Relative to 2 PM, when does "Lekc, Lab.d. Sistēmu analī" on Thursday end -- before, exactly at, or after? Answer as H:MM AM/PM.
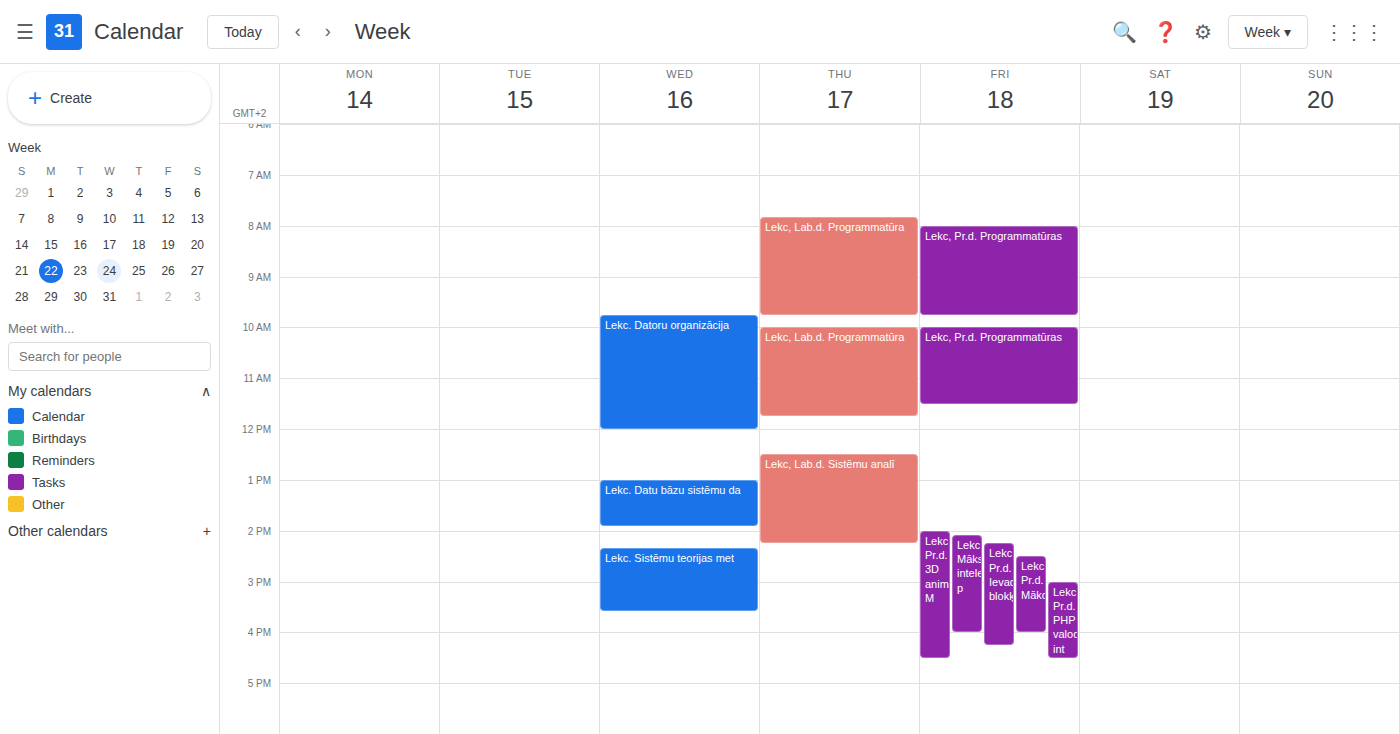
2:15 PM -- after 2 PM, 15 minutes below the 2 PM line.